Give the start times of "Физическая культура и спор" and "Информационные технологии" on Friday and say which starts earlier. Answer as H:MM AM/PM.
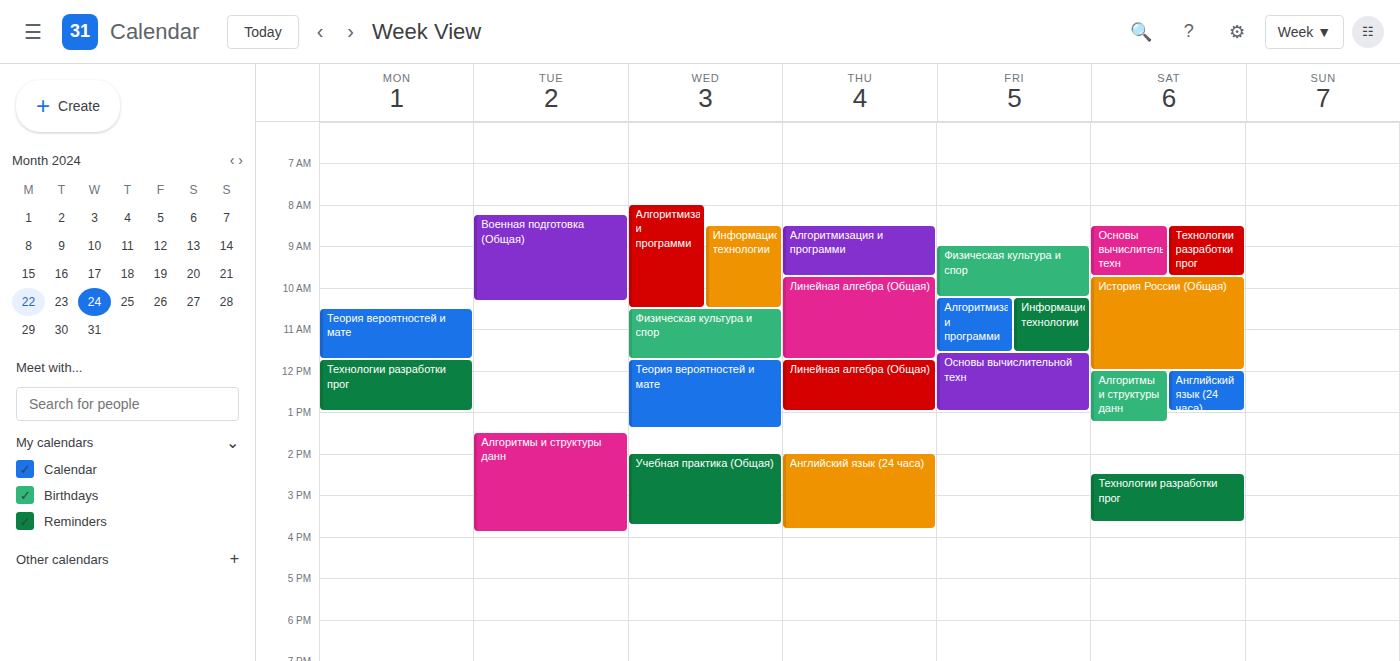
"Физическая культура и спор" 9:00 AM; "Информационные технологии" 10:15 AM.